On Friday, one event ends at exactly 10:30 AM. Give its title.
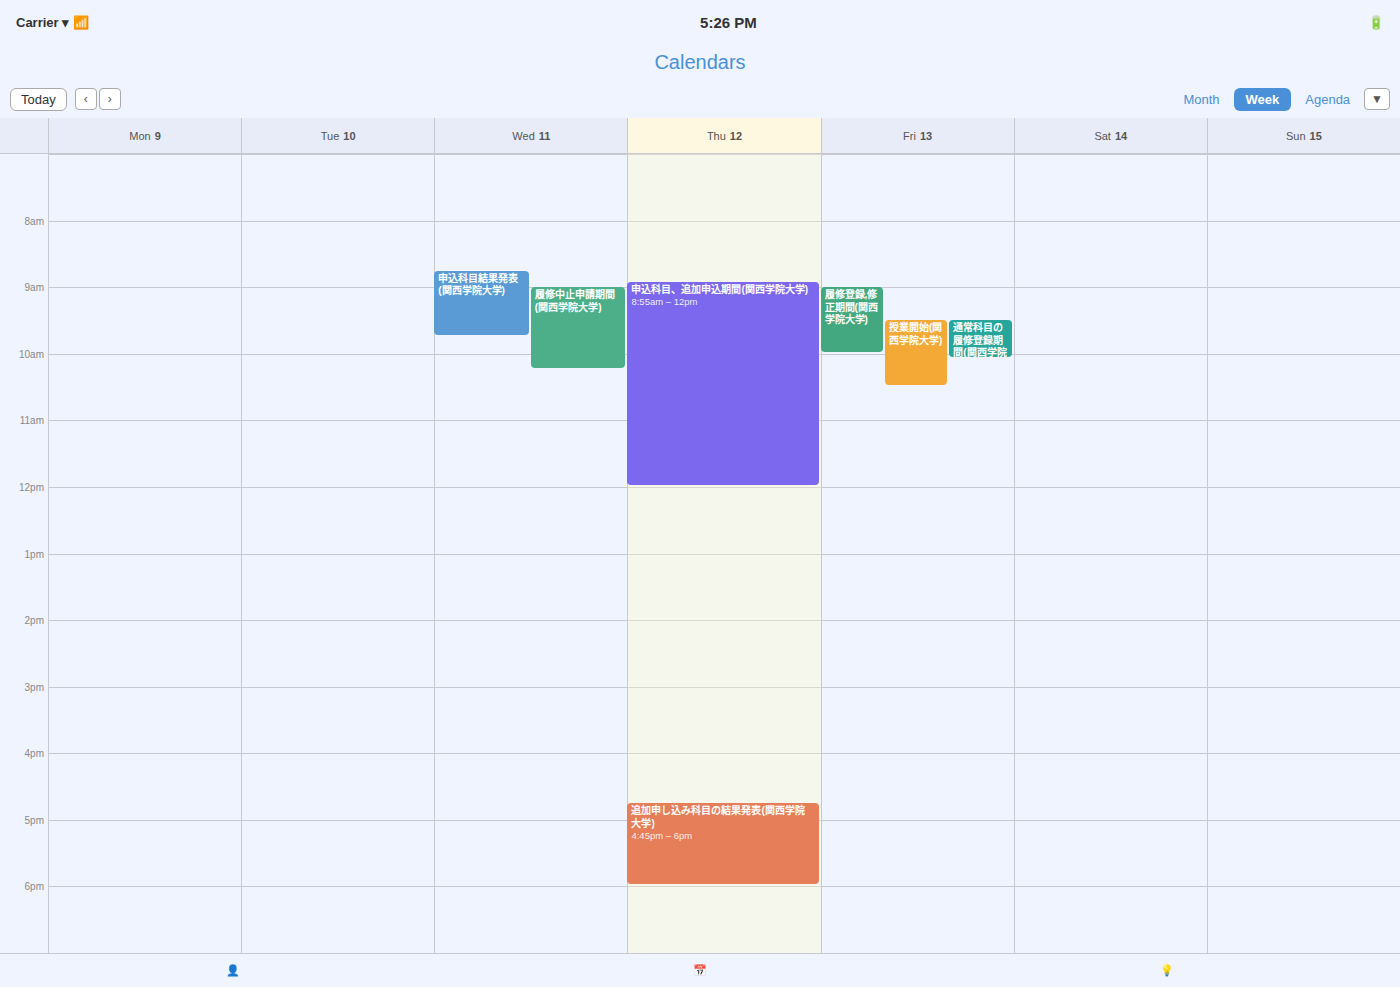
"授業開始(関西学院大学)"